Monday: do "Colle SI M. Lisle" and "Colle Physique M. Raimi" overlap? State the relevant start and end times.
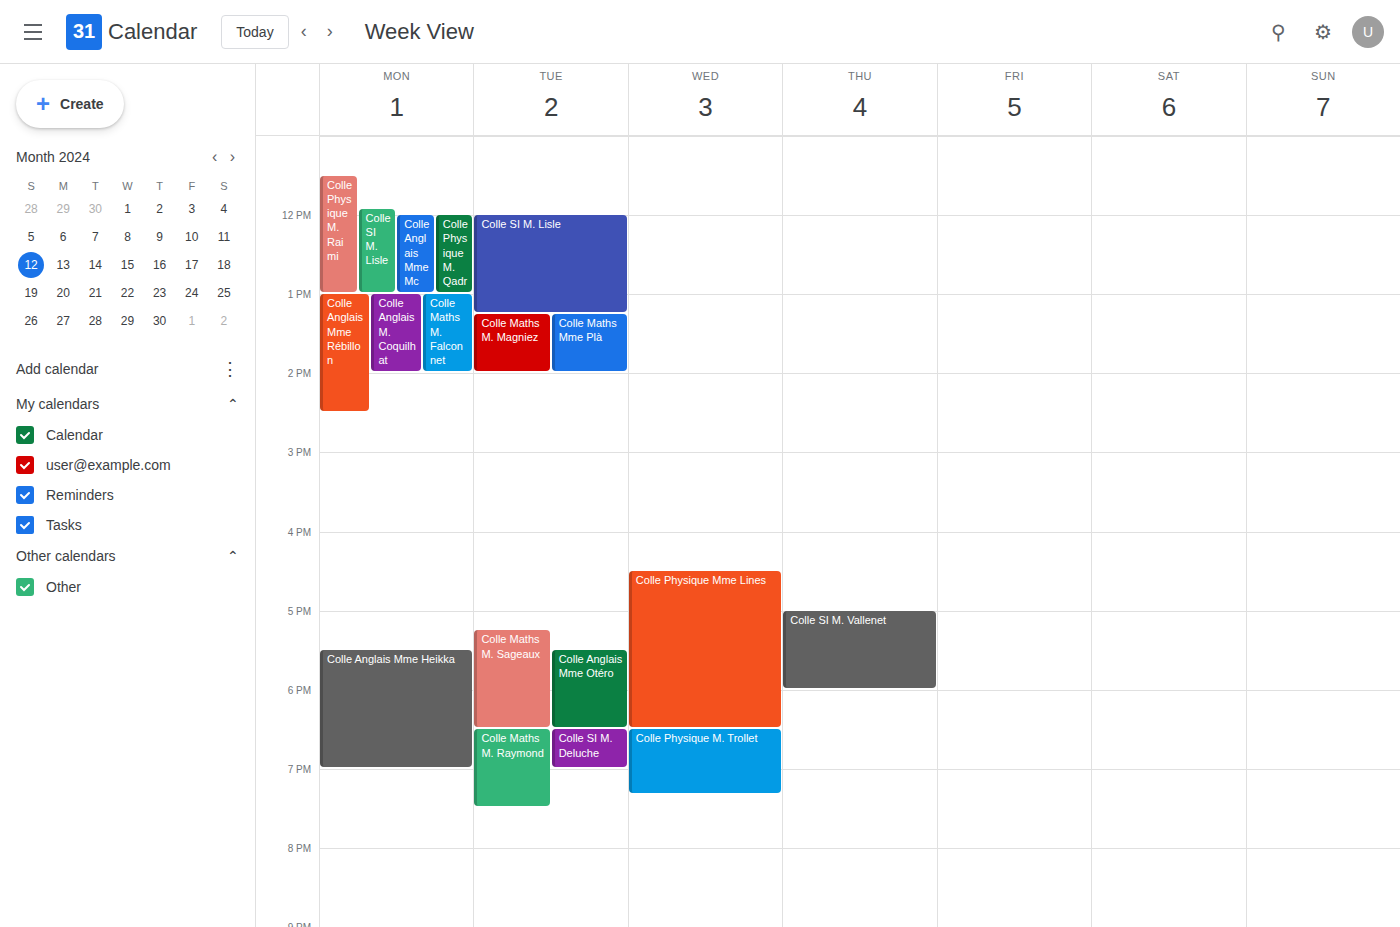
"Colle SI M. Lisle" starts at 11:55 AM, before "Colle Physique M. Raimi" ends at 1:00 PM -- they overlap.